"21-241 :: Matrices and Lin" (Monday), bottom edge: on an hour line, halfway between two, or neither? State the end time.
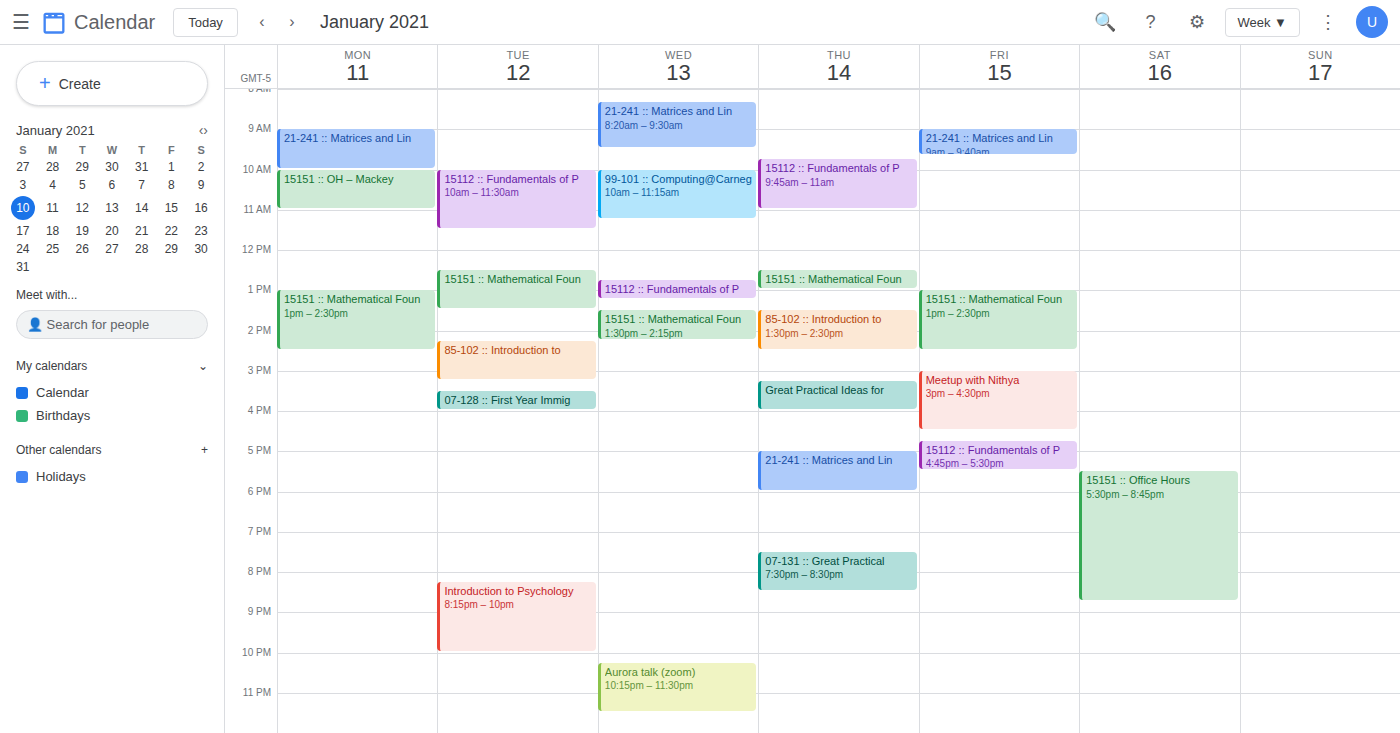
10:00 -- exactly on the 10:00 line.